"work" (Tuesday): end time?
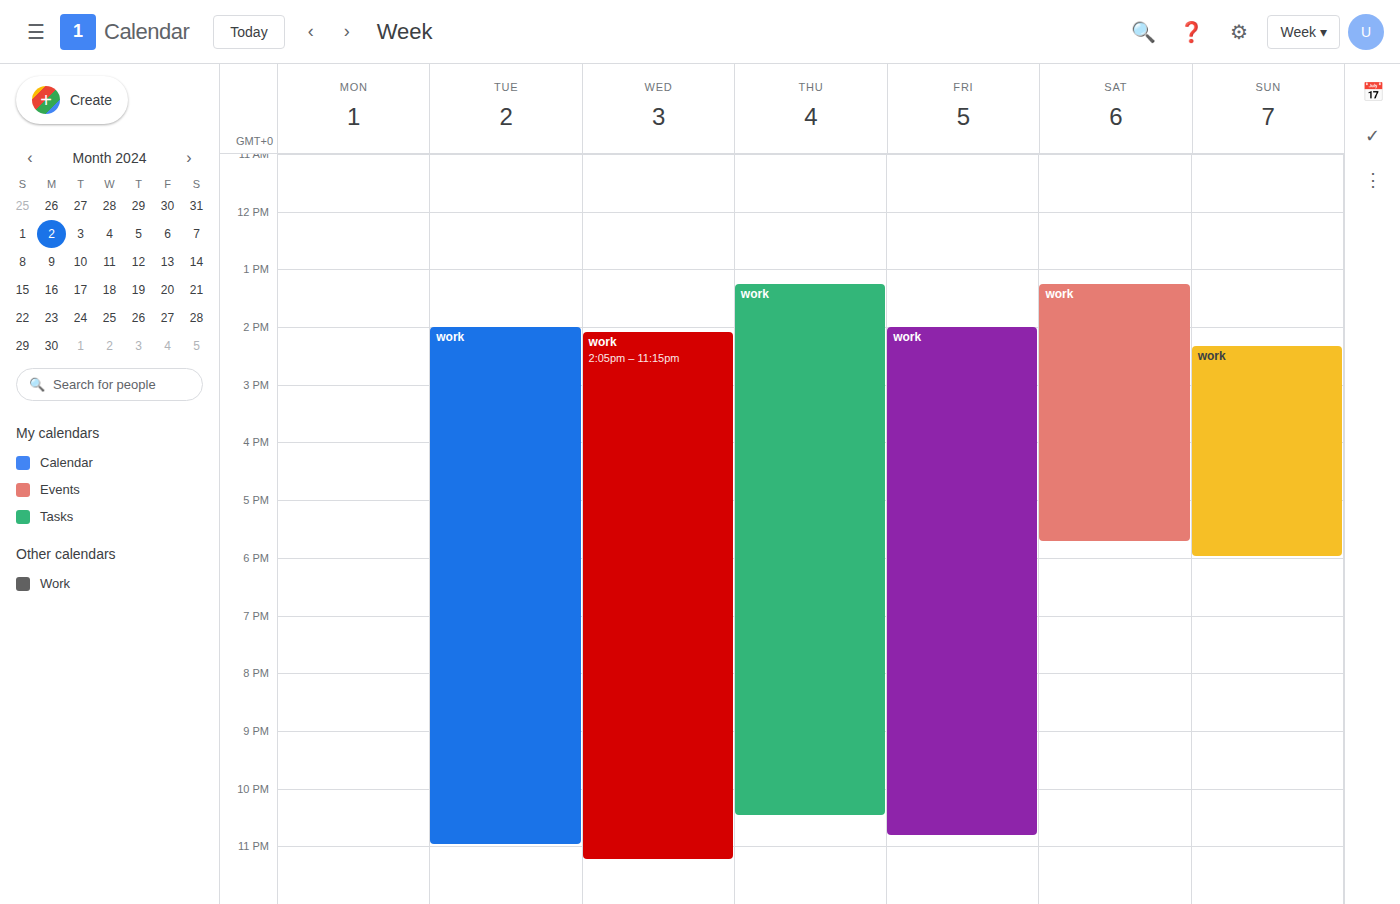
23:00